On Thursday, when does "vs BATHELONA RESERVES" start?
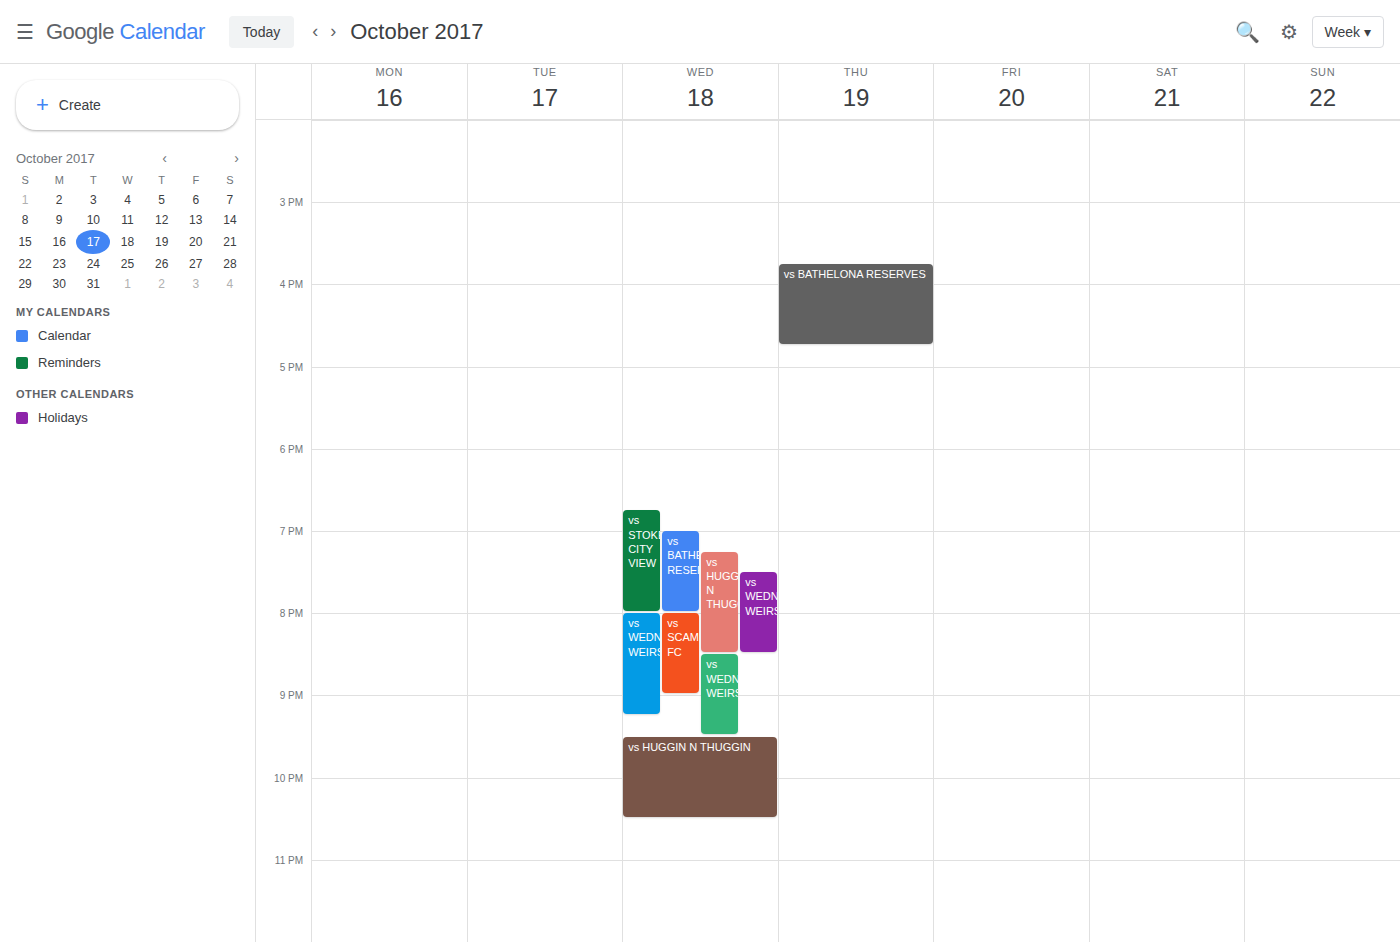
3:45 PM